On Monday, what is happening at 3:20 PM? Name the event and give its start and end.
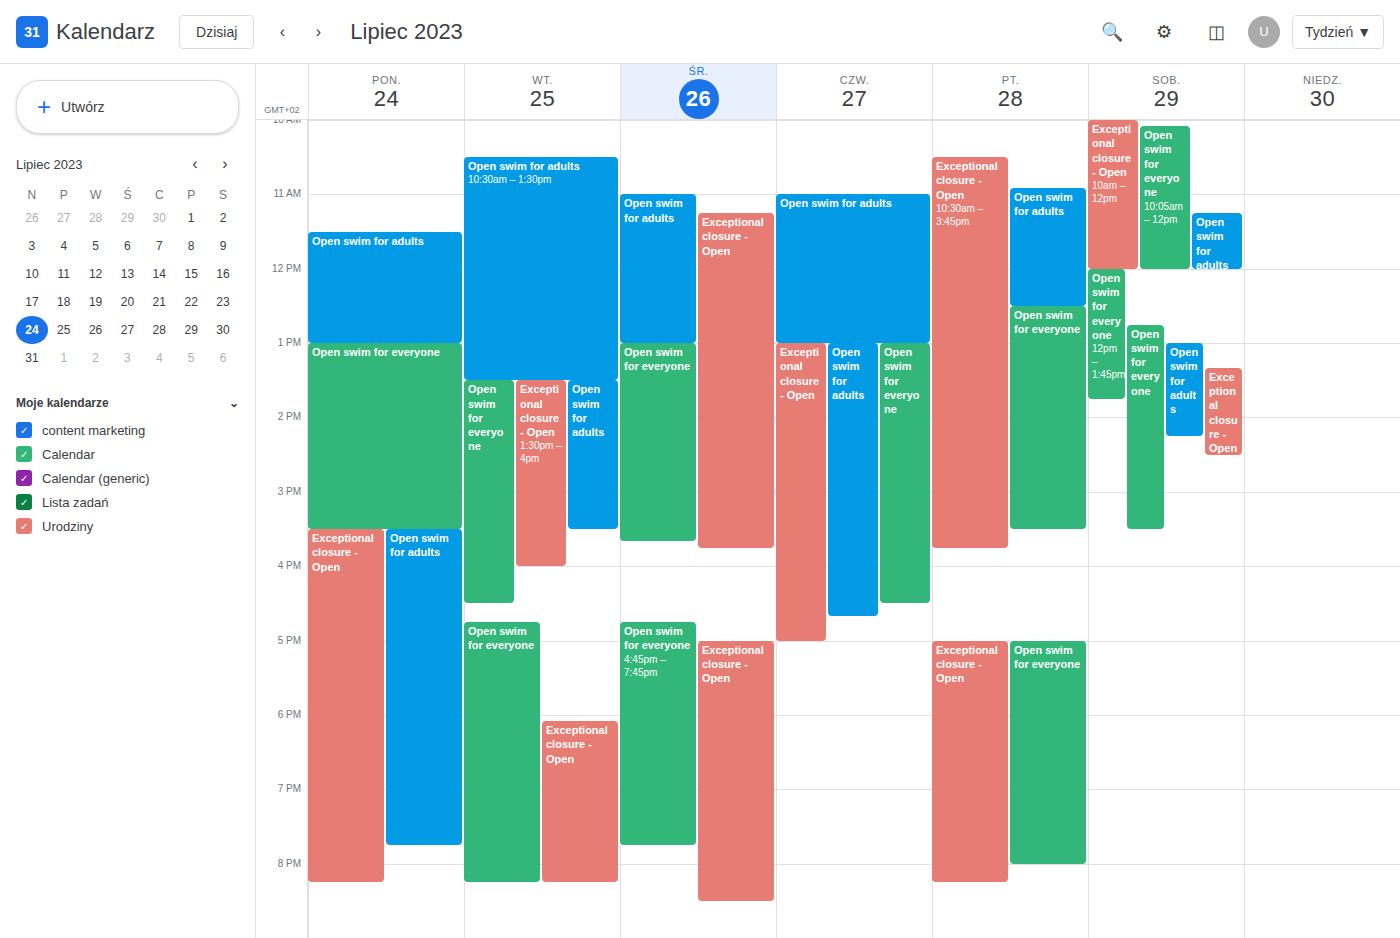
"Open swim for everyone", 1:00 PM to 3:30 PM